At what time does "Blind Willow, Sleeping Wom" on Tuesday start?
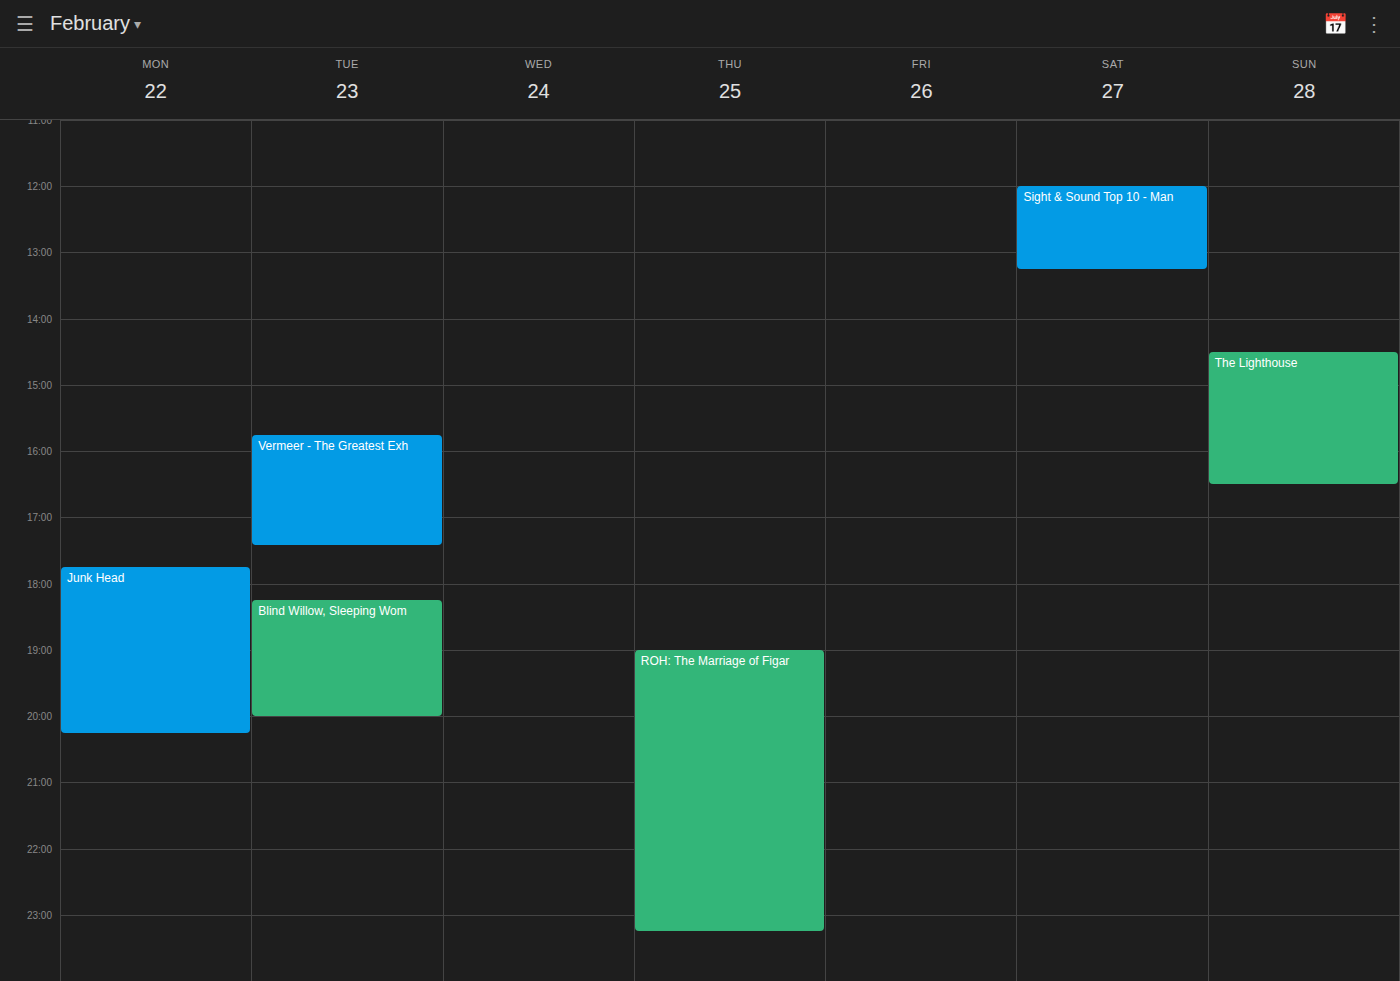
6:15 PM